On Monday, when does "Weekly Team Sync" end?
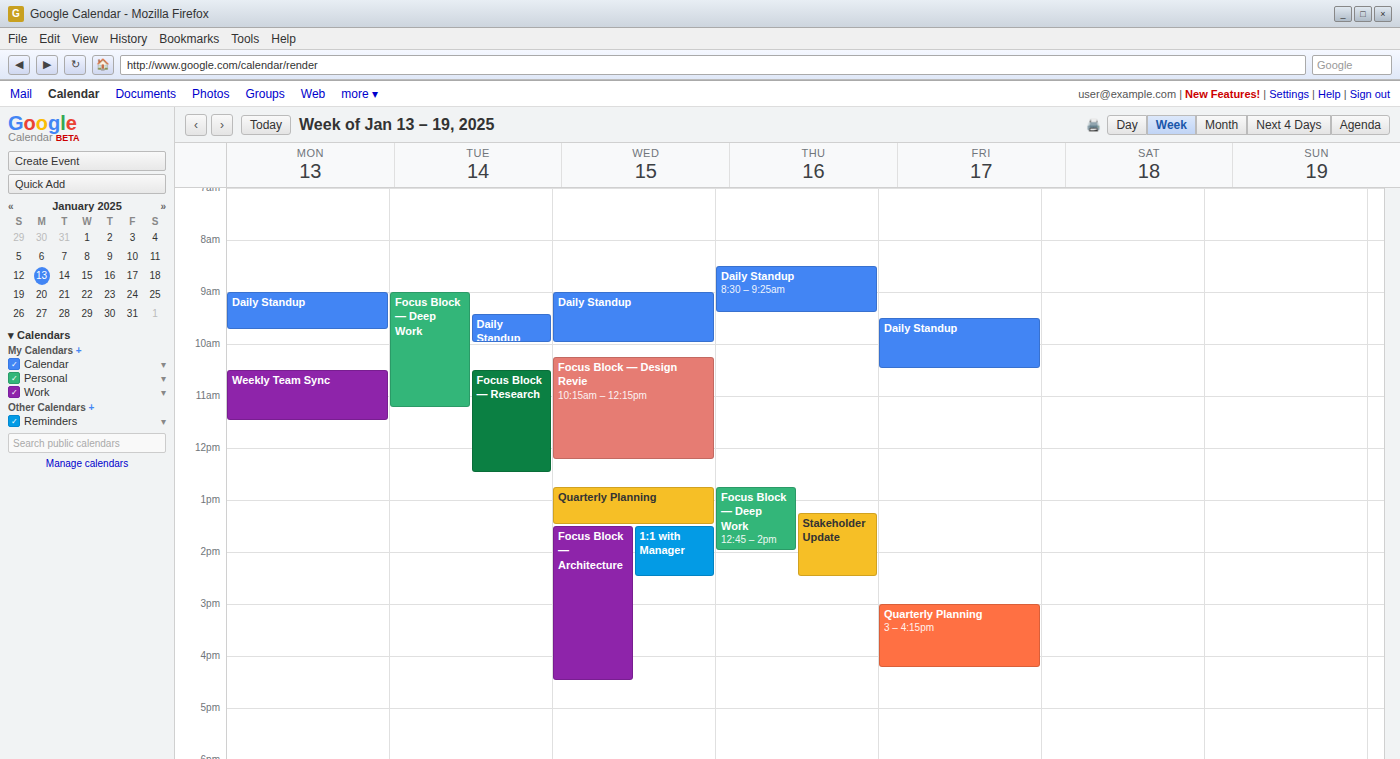
11:30 AM